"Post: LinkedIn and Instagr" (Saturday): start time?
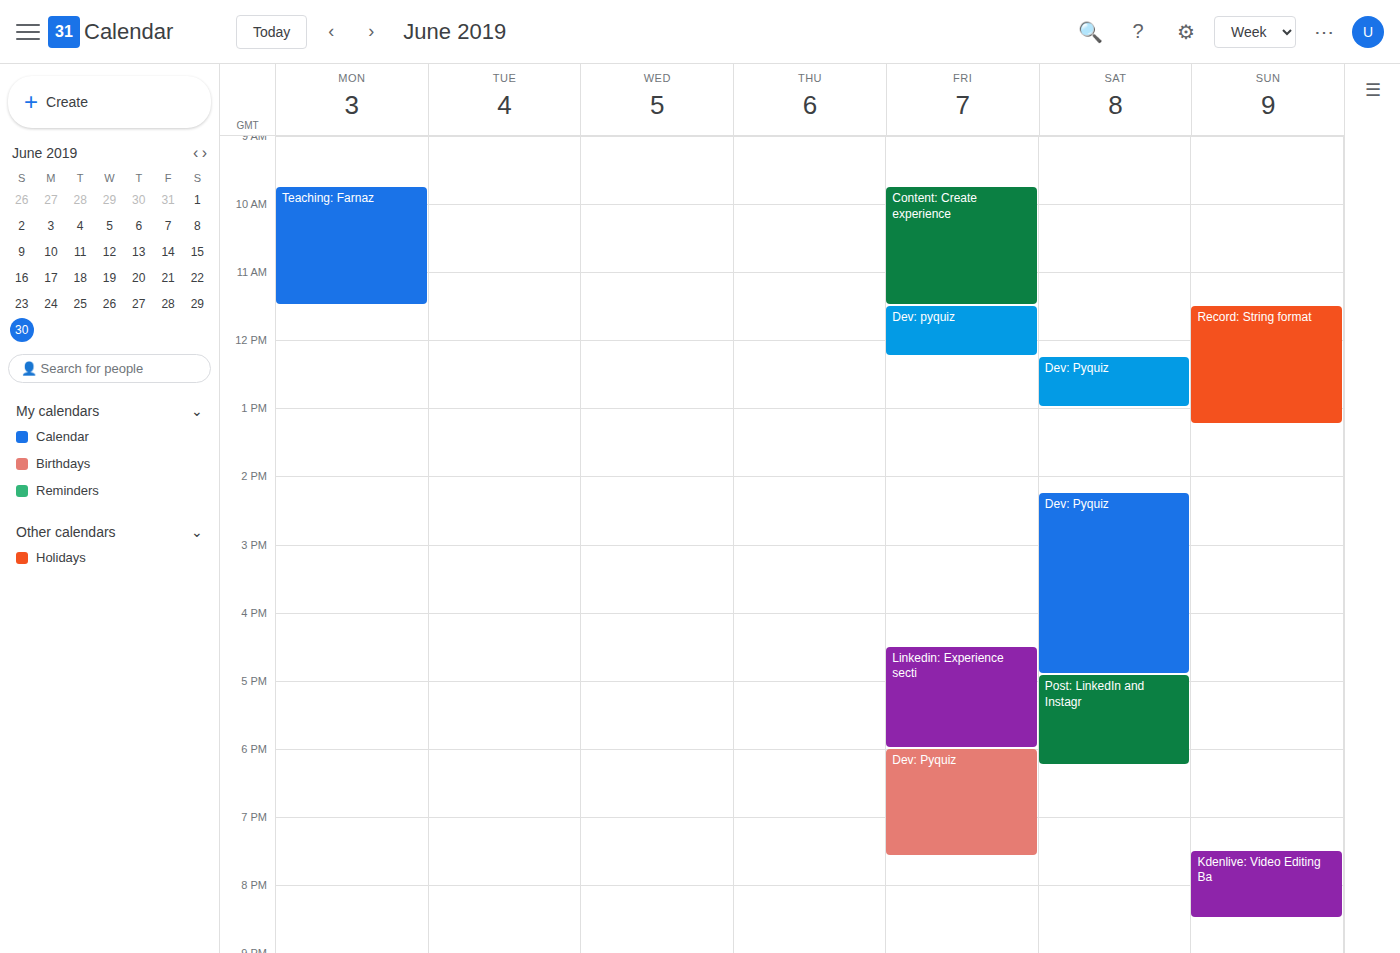
16:55